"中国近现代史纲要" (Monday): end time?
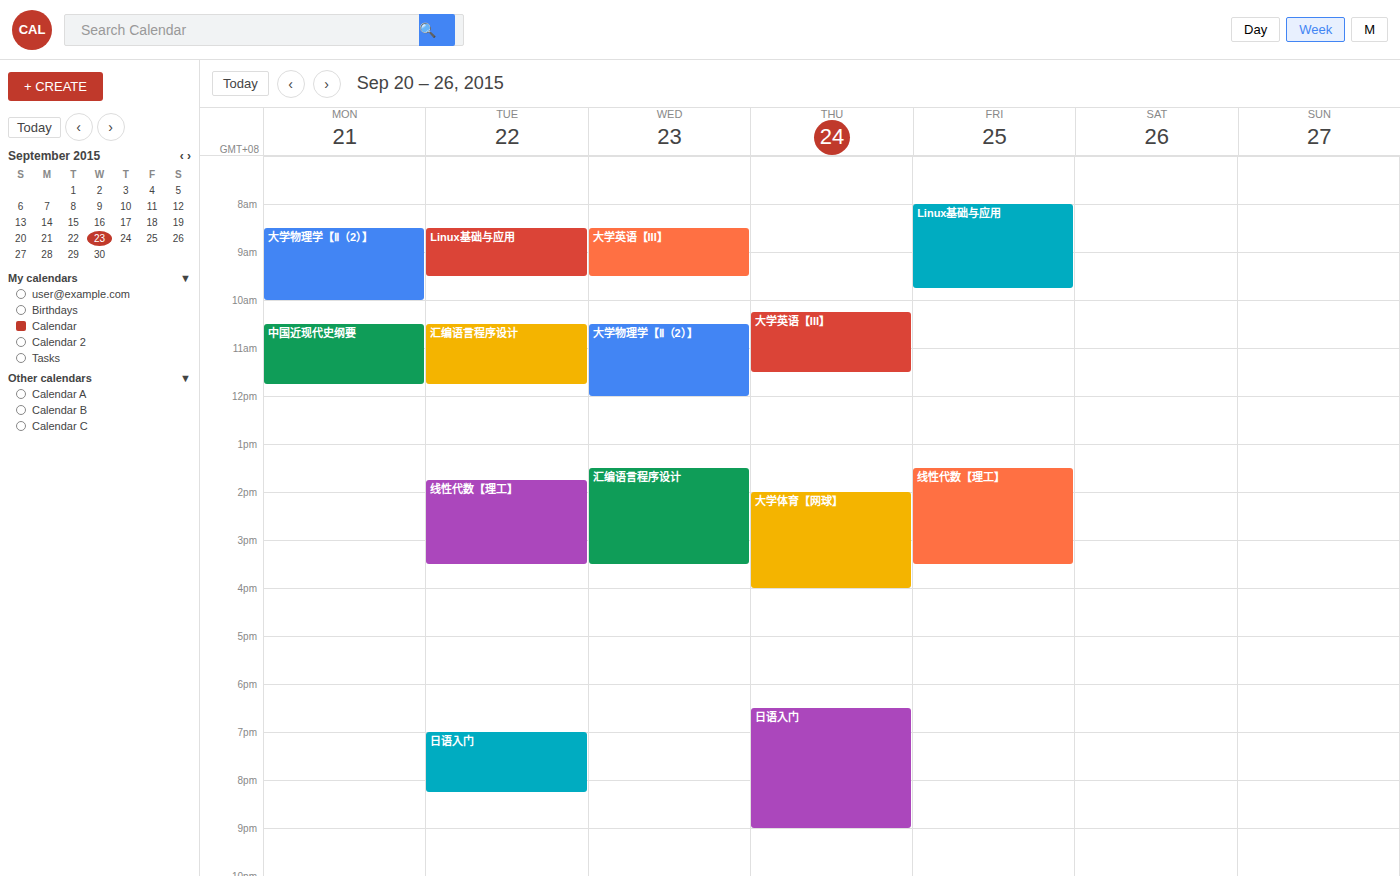
11:45 AM